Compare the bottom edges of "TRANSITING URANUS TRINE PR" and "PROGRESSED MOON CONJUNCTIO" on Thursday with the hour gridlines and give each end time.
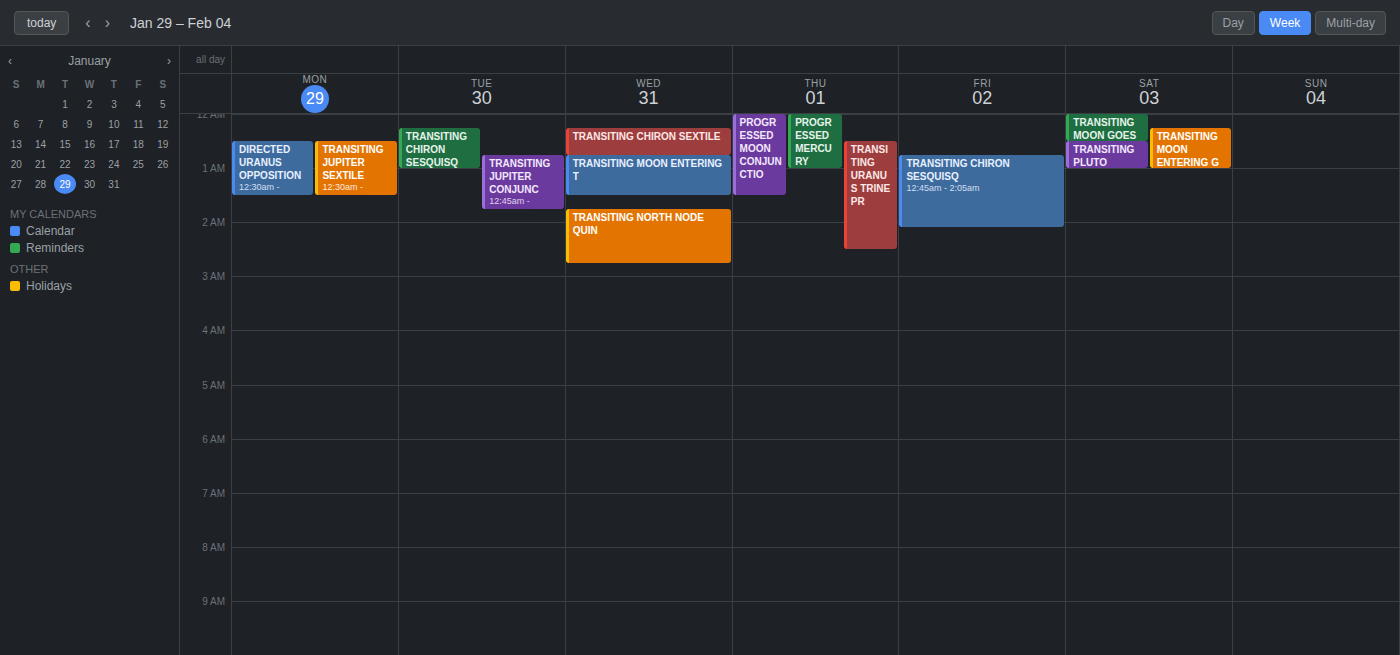
"TRANSITING URANUS TRINE PR": 2:30 AM, halfway between the 2 AM and 3 AM lines. "PROGRESSED MOON CONJUNCTIO": 1:30 AM, halfway between the 1 AM and 2 AM lines.